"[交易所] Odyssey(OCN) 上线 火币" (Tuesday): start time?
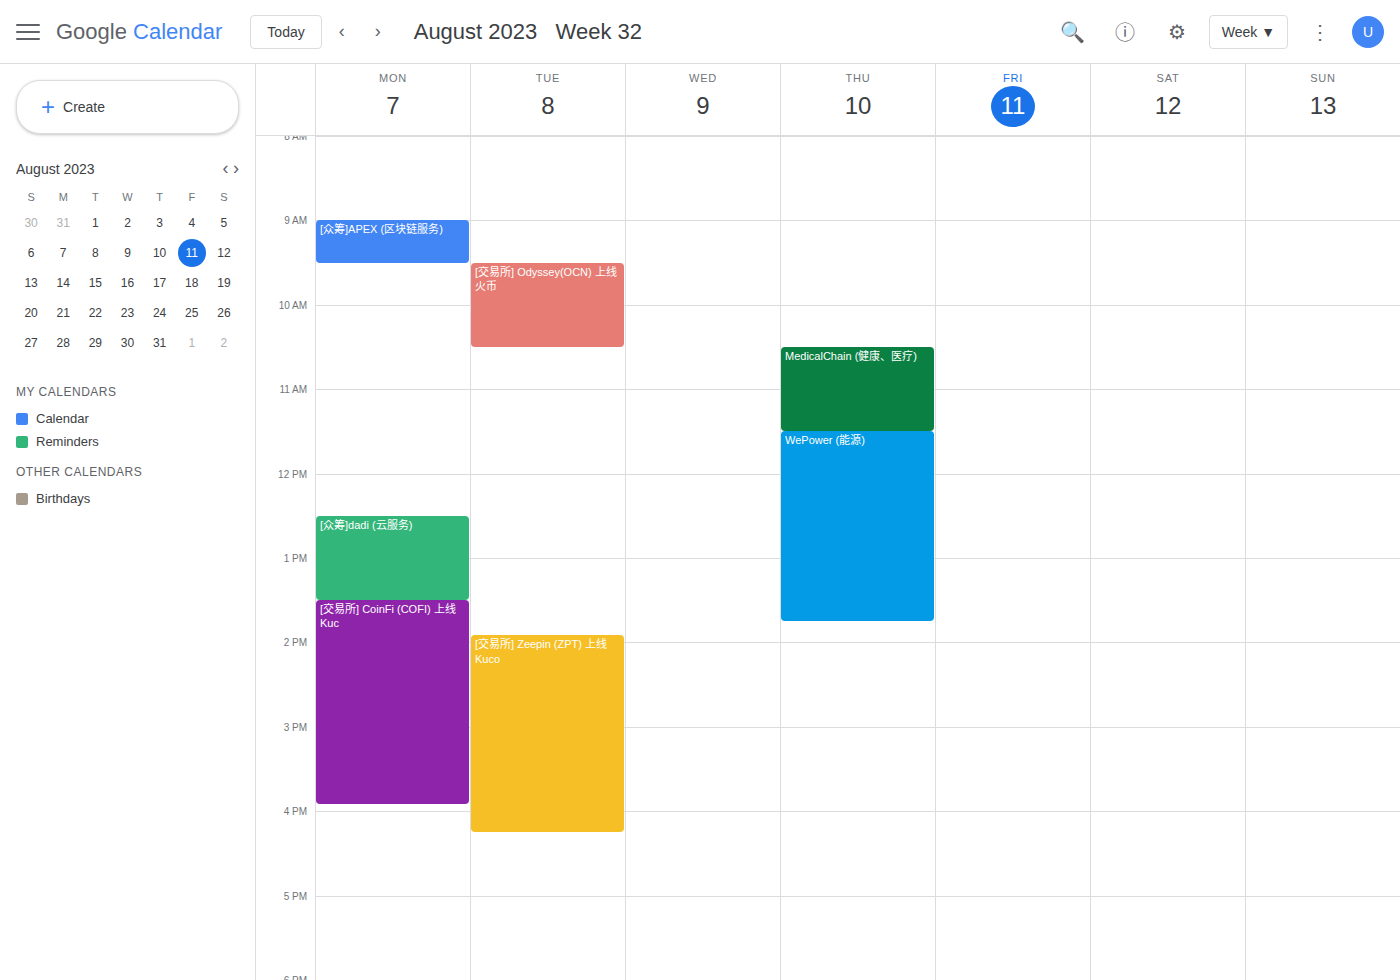
9:30 AM